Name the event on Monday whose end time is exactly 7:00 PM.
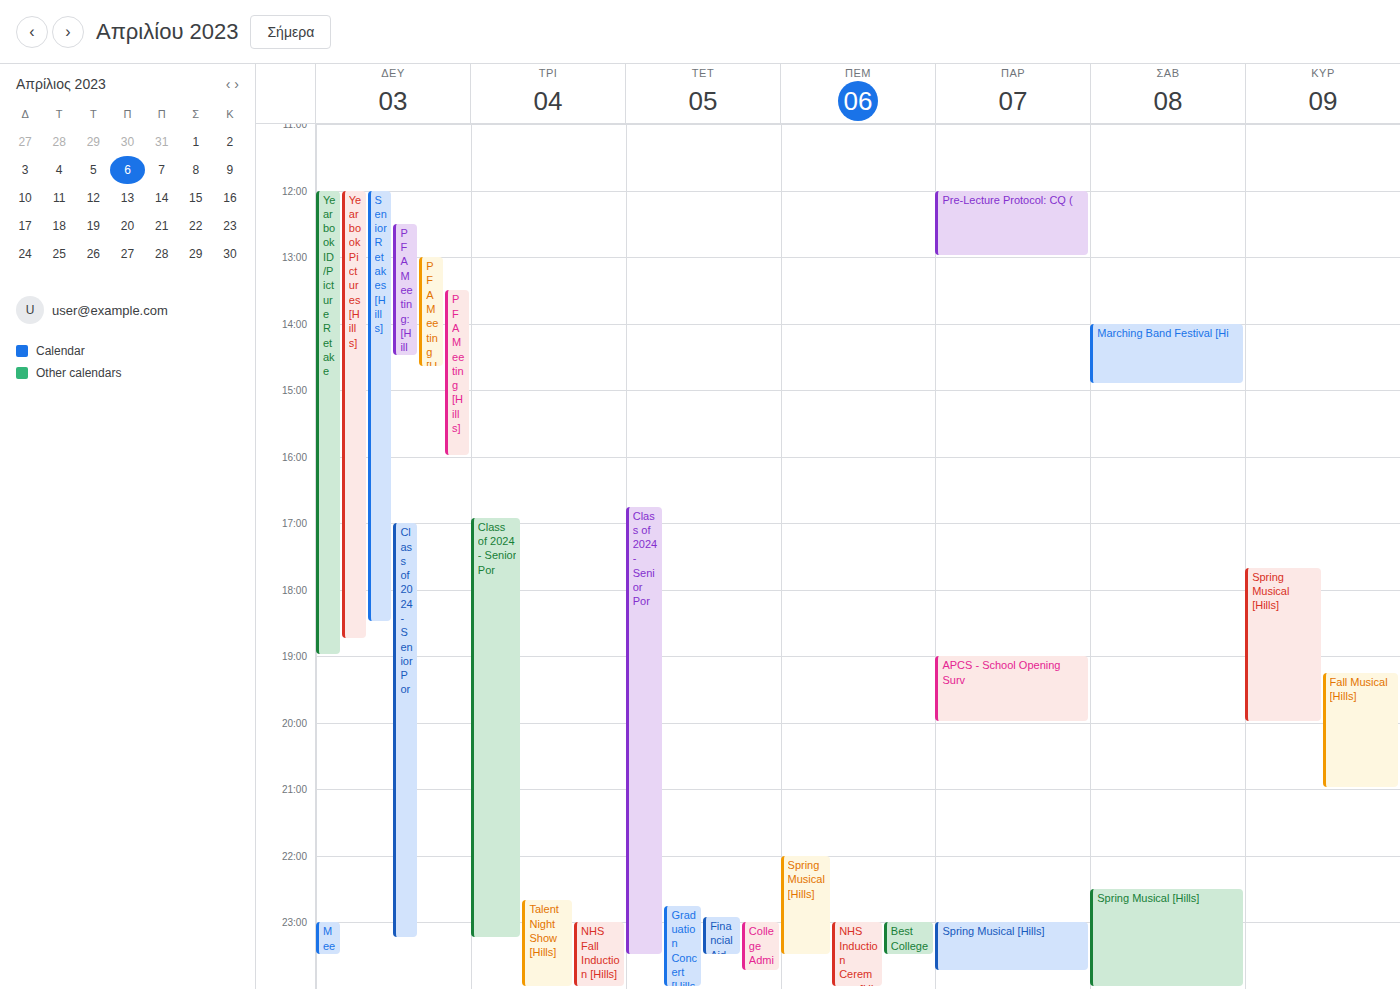
"Yearbook ID/Picture Retake"